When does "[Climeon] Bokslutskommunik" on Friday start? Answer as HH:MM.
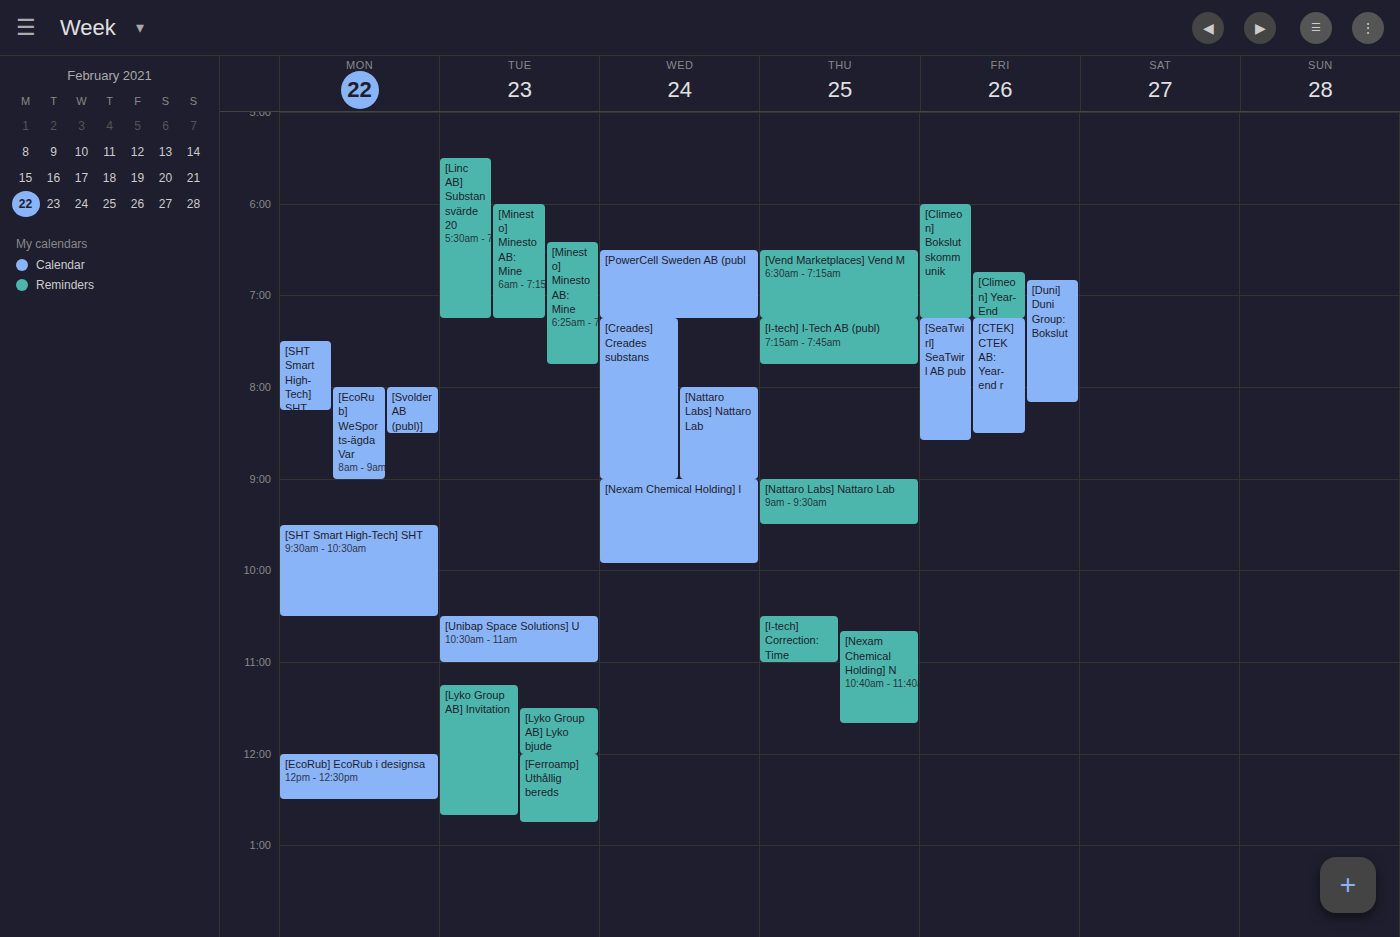
06:00